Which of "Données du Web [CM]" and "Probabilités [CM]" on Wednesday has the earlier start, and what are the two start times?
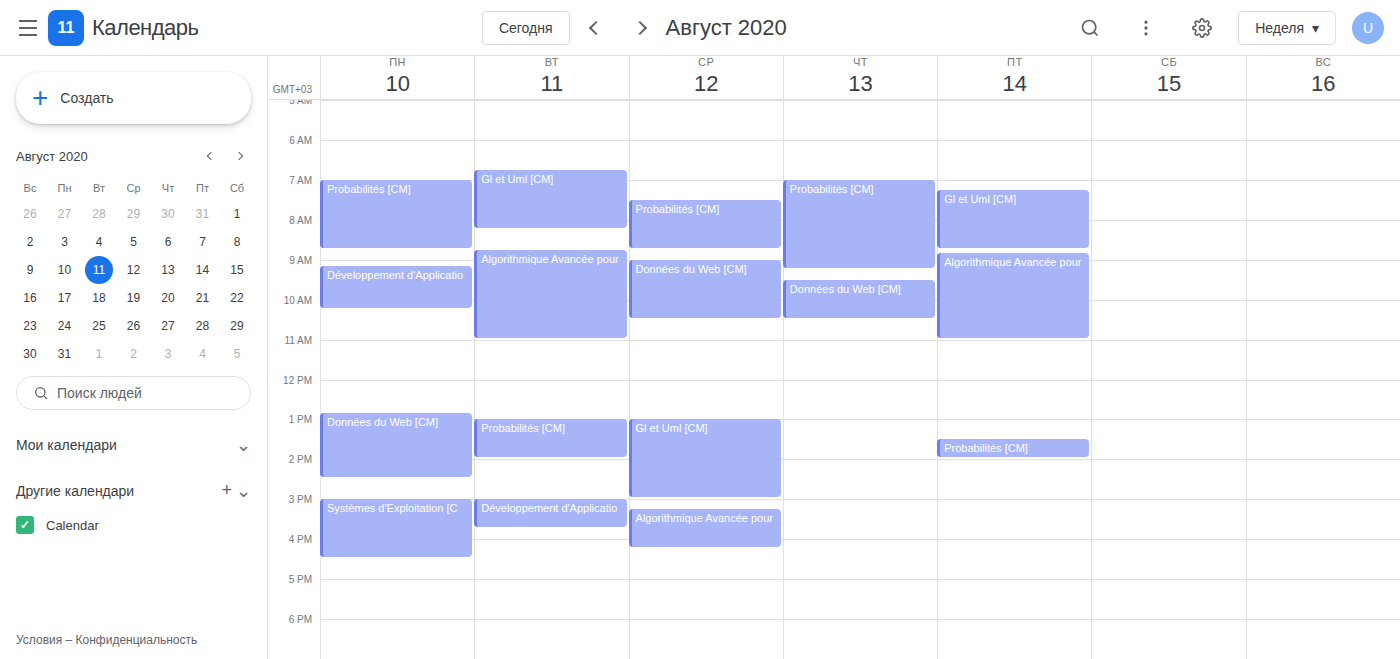
"Probabilités [CM]" 7:30 AM; "Données du Web [CM]" 9:00 AM.